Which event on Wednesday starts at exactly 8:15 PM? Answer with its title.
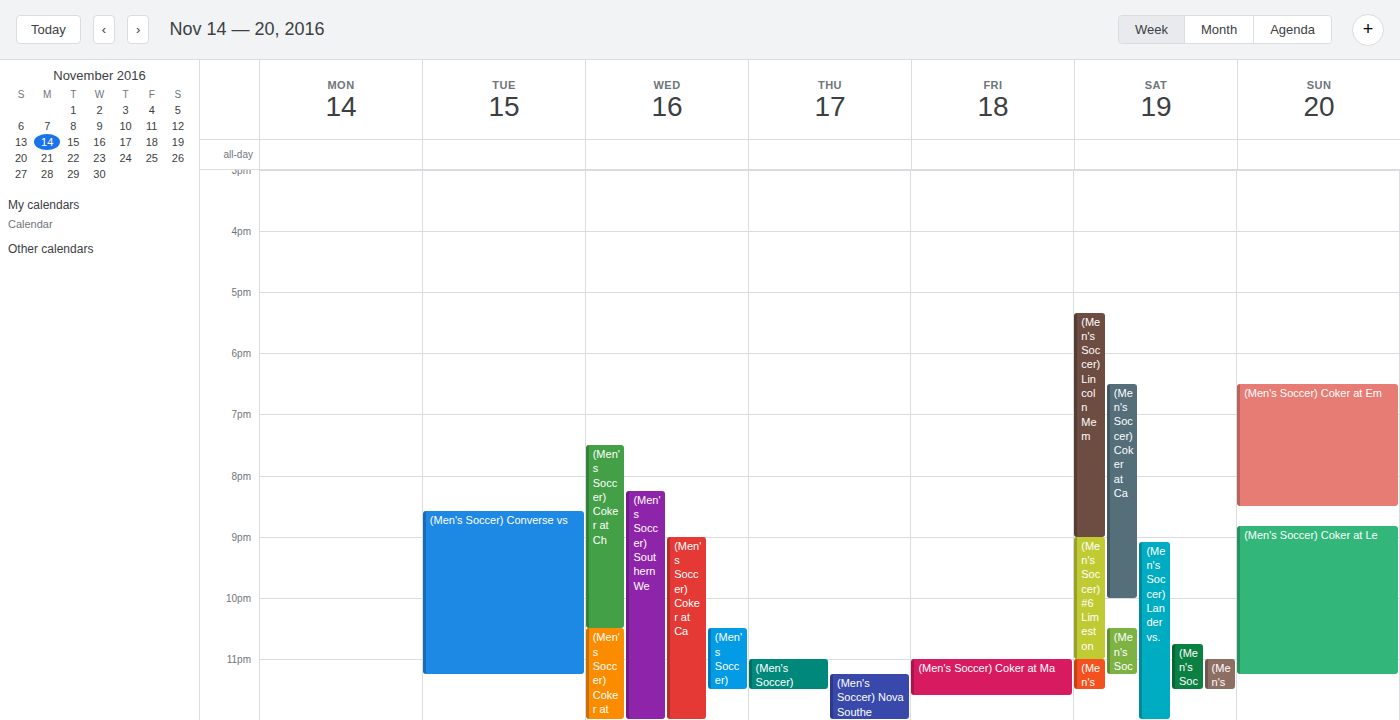
"(Men's Soccer) Southern We"